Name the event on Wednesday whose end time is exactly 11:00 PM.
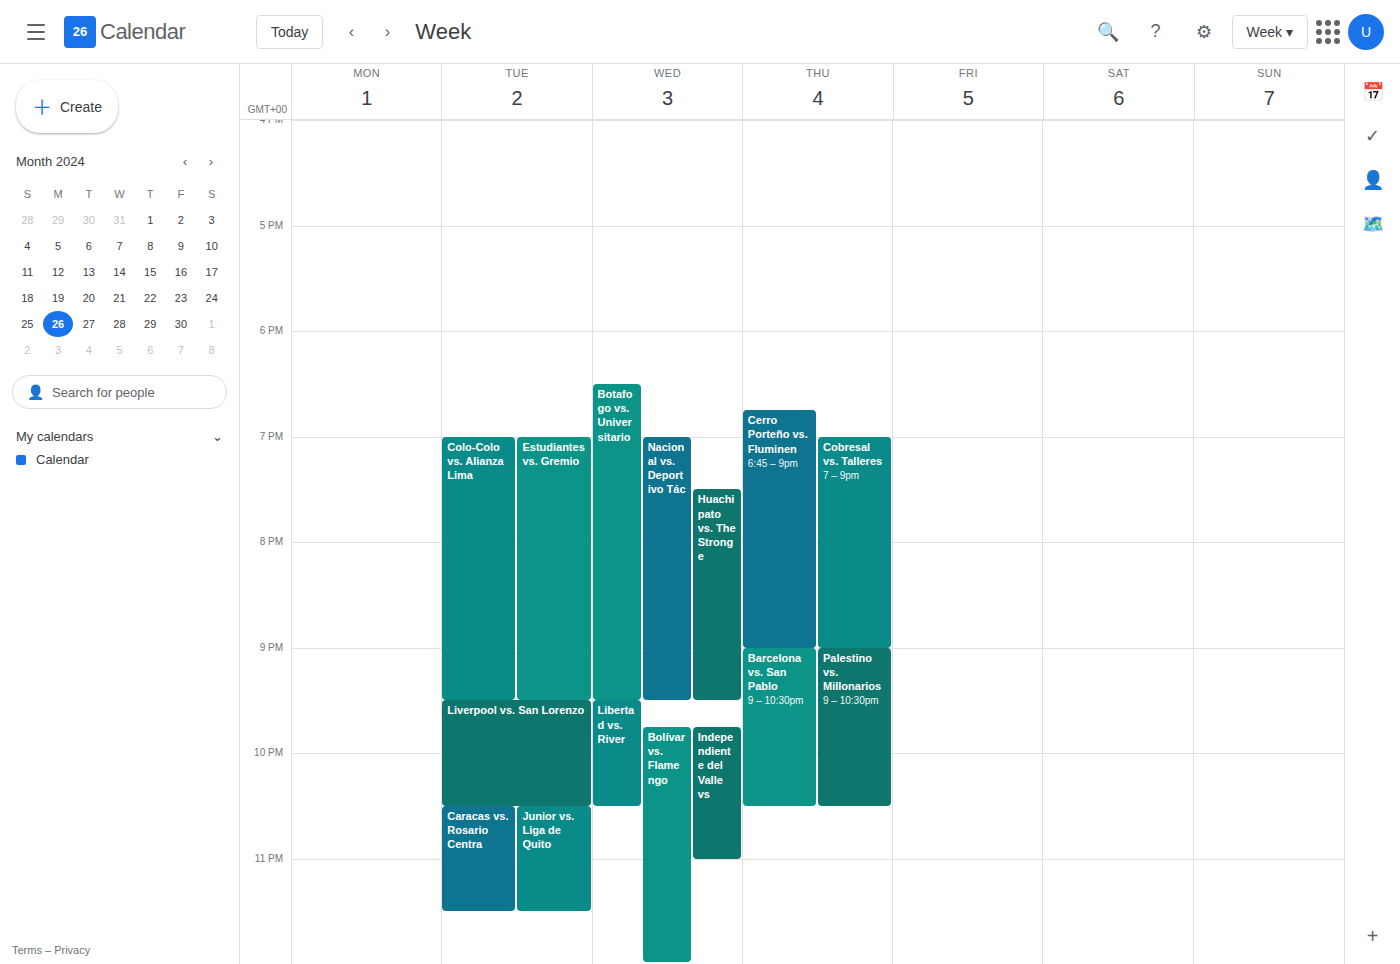
"Independiente del Valle vs"